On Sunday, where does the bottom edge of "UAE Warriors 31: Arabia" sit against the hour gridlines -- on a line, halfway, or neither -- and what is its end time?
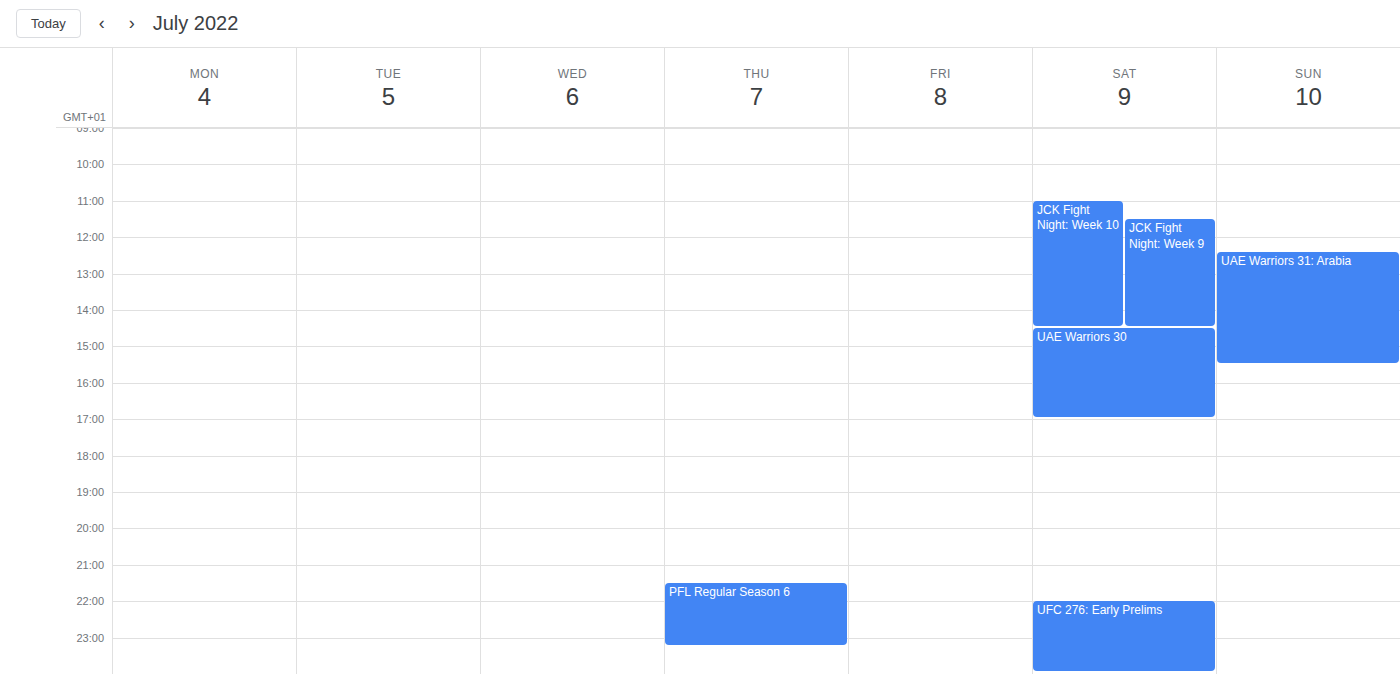
3:30 PM -- halfway between the 3 PM and 4 PM lines.